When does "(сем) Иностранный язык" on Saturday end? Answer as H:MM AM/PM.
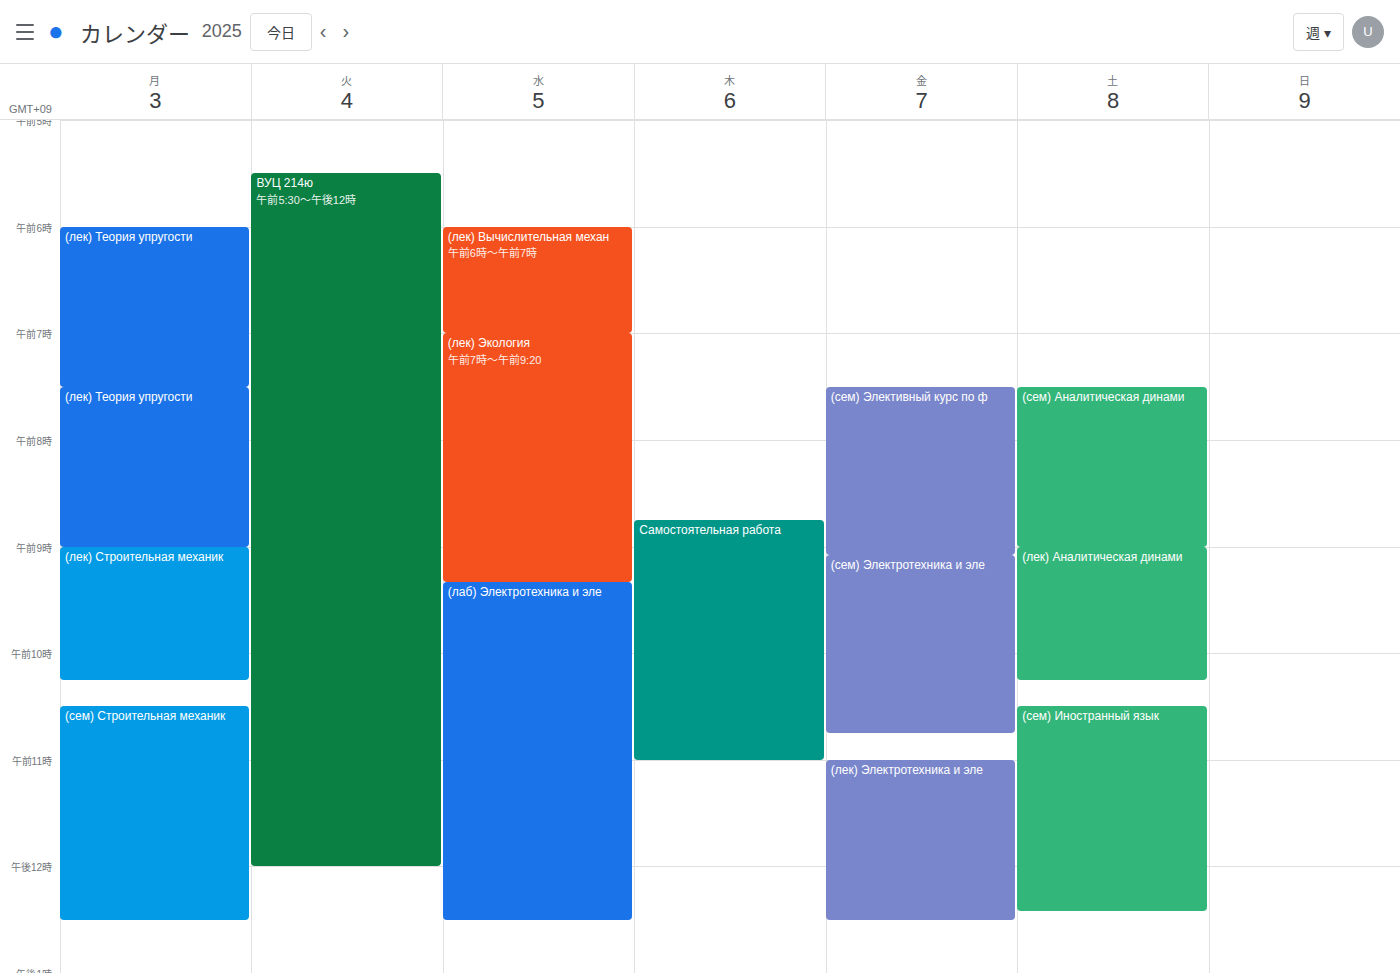
12:25 PM